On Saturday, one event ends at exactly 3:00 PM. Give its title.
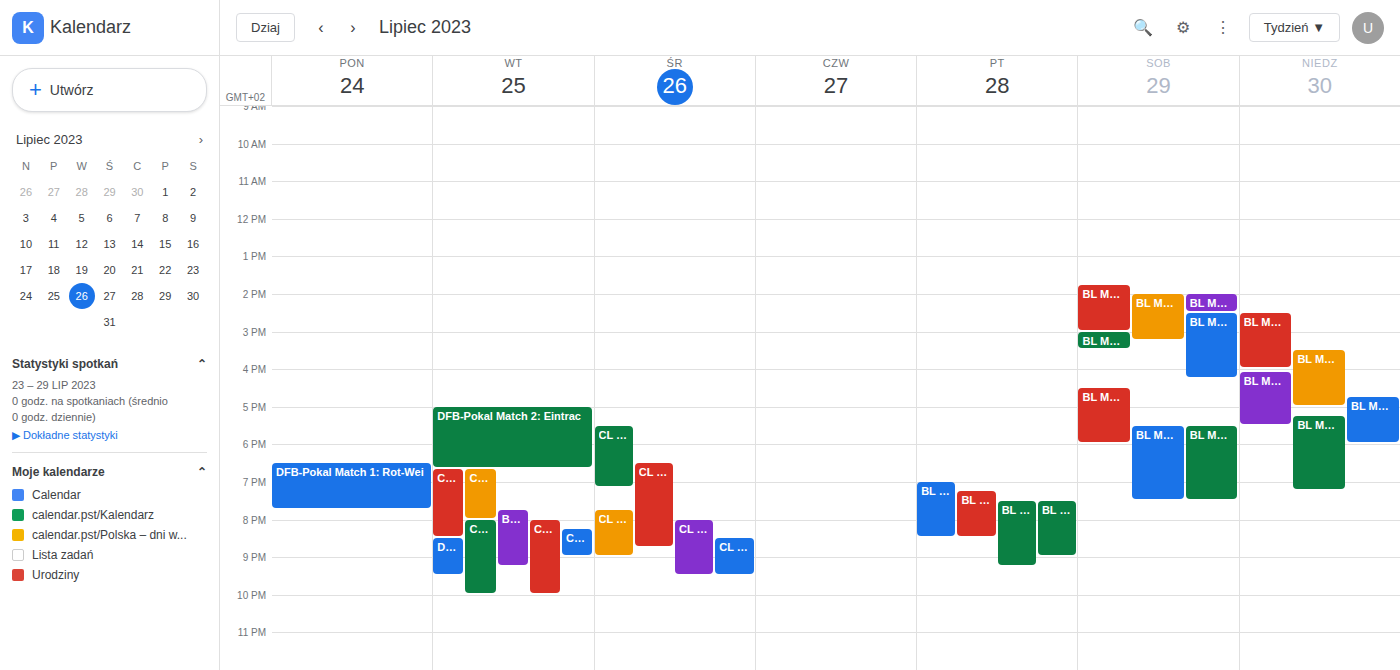
"BL Match 28: VfB Stuttgart"